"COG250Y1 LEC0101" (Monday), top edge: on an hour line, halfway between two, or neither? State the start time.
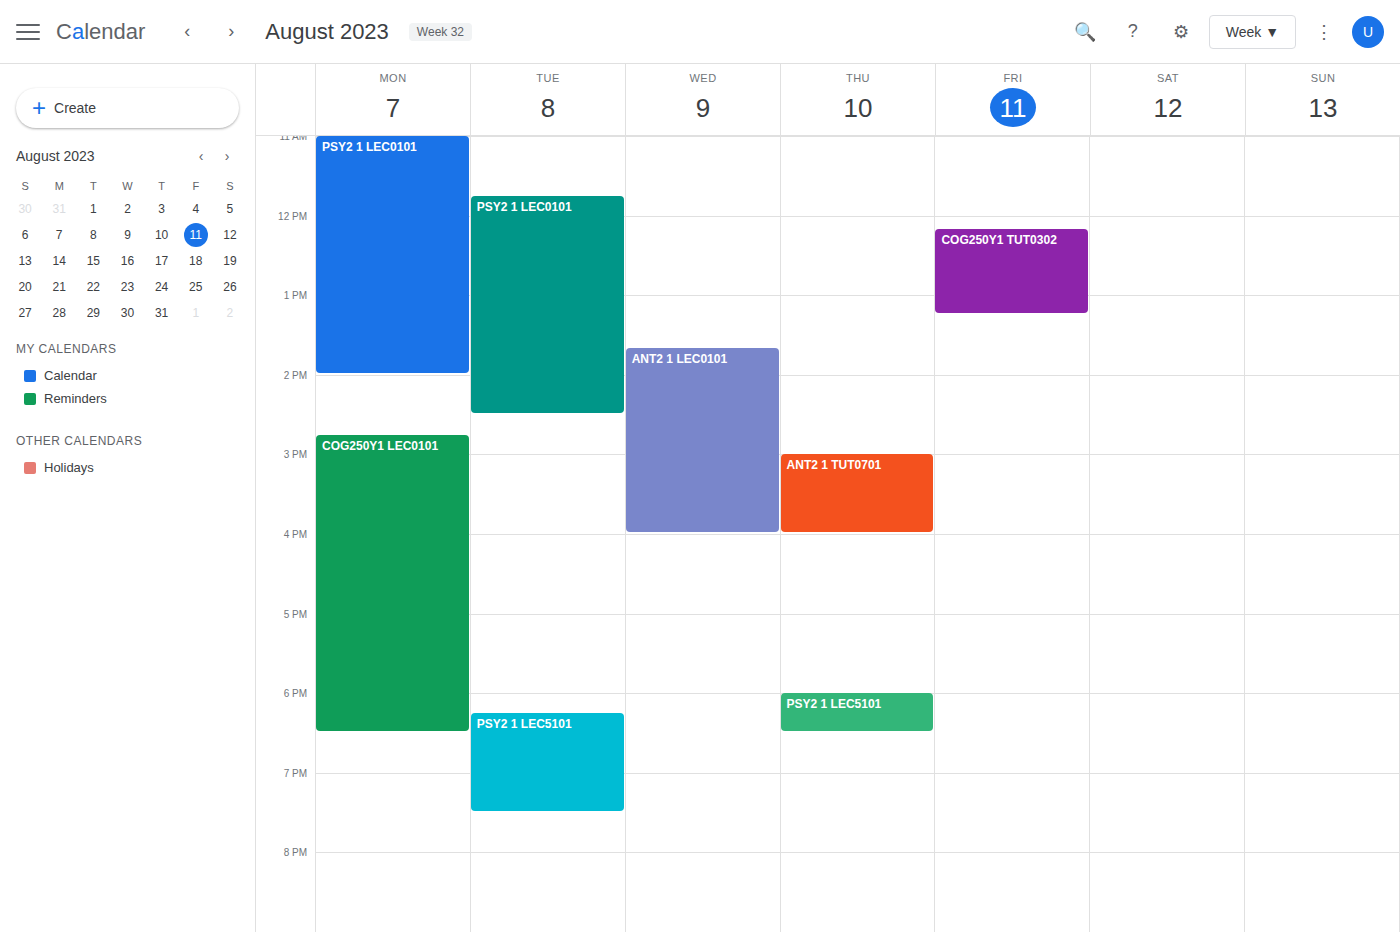
2:45 PM -- neither: three quarters of the way from the 2 PM line to the 3 PM line.